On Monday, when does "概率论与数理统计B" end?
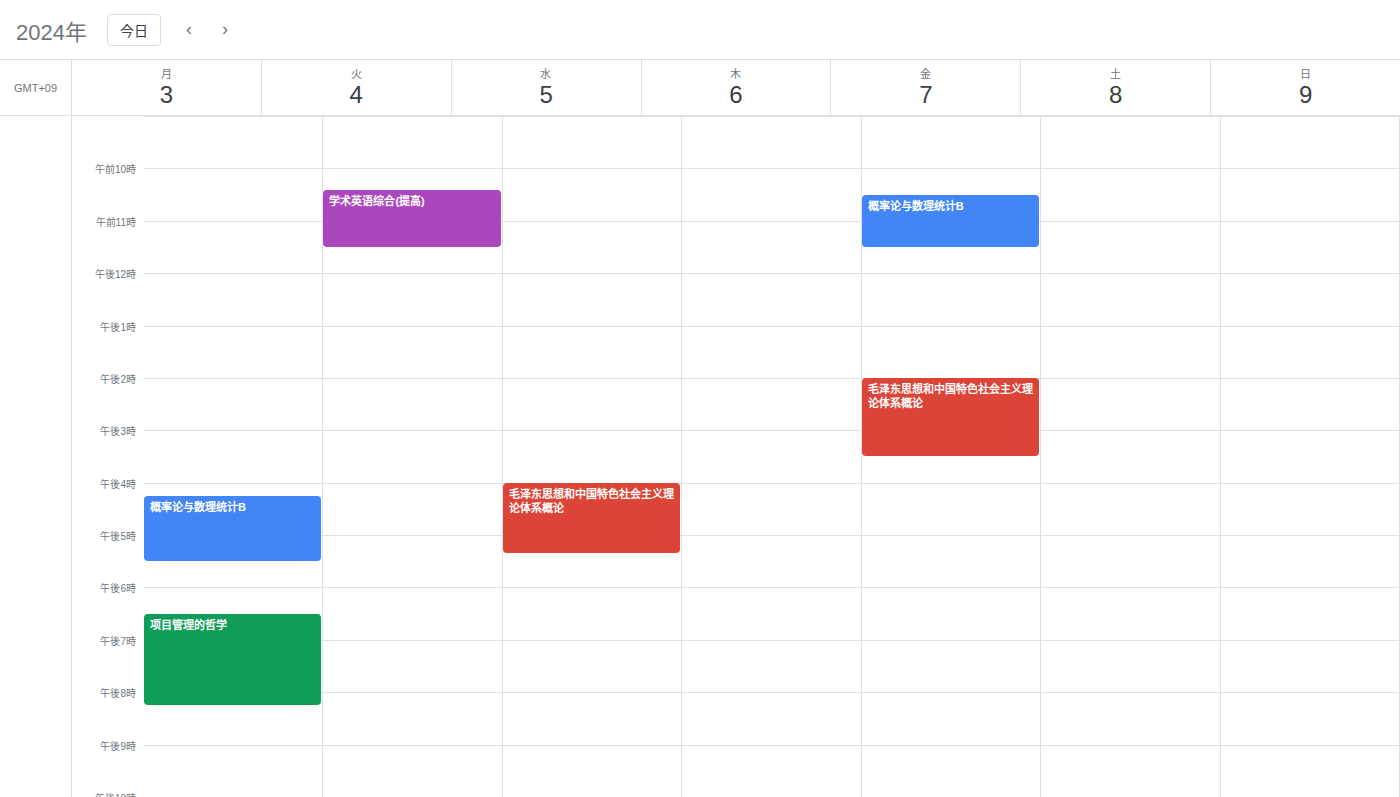
5:30 PM